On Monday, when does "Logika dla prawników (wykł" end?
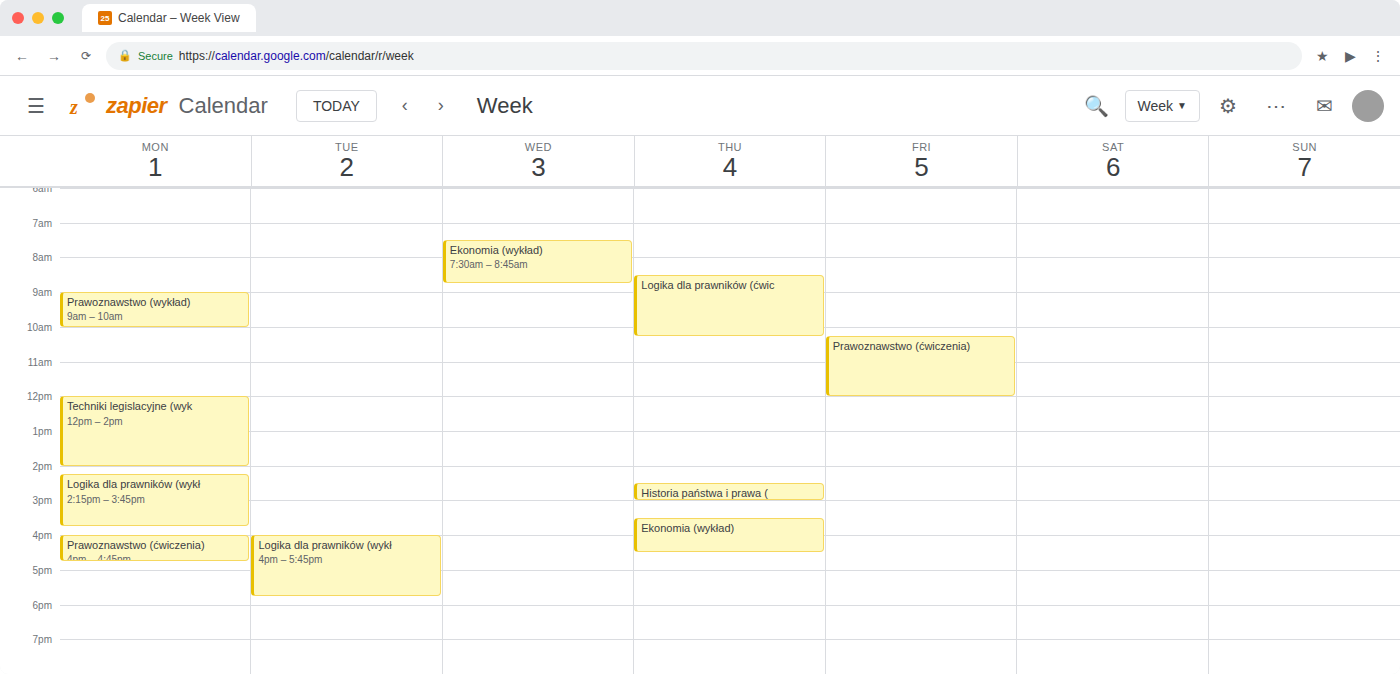
3:45 PM